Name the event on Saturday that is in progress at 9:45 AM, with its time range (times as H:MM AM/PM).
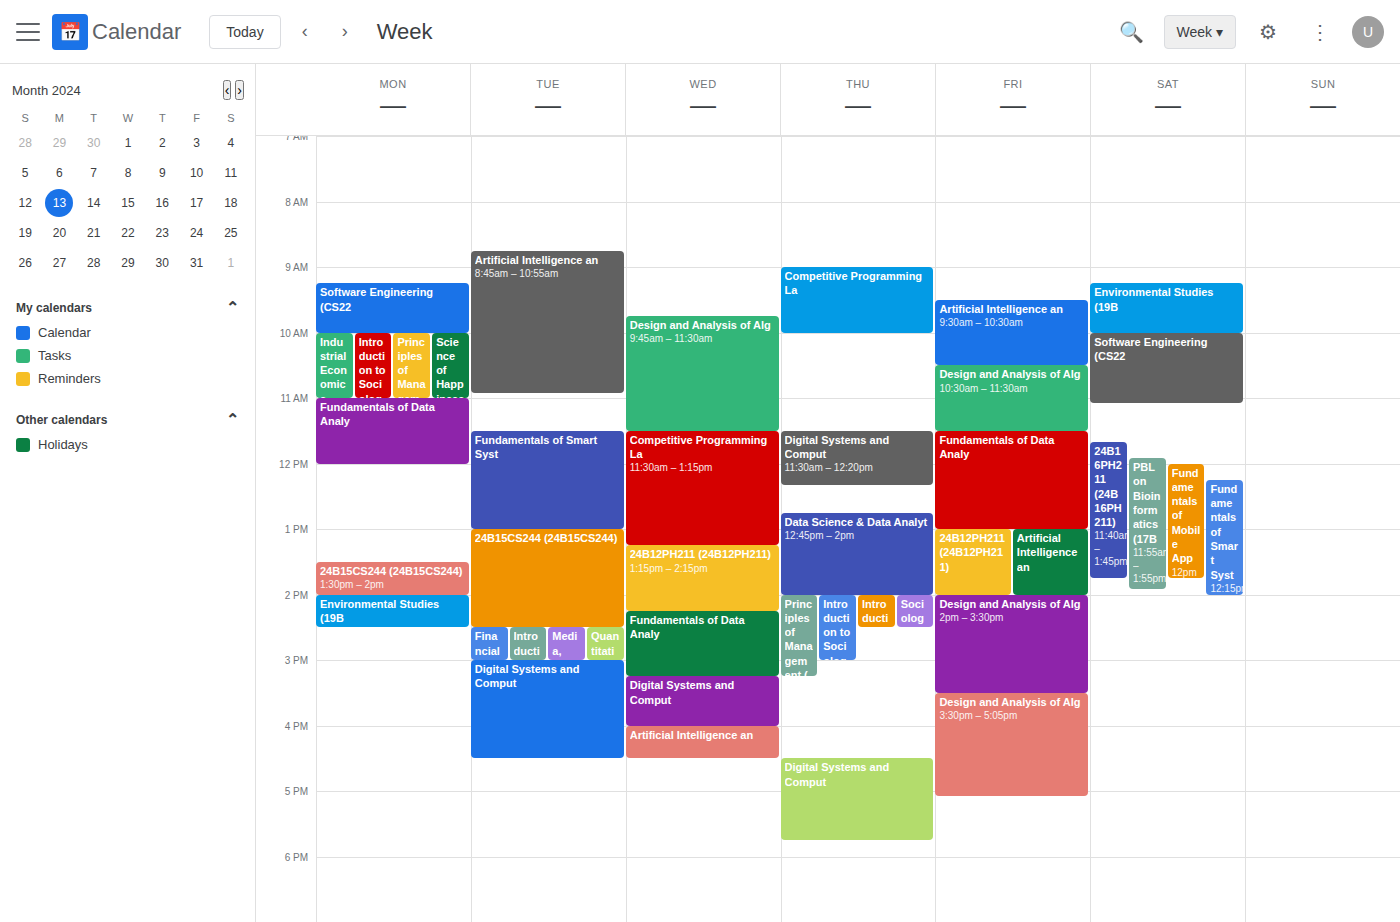
"Environmental Studies (19B", 9:15 AM to 10:00 AM